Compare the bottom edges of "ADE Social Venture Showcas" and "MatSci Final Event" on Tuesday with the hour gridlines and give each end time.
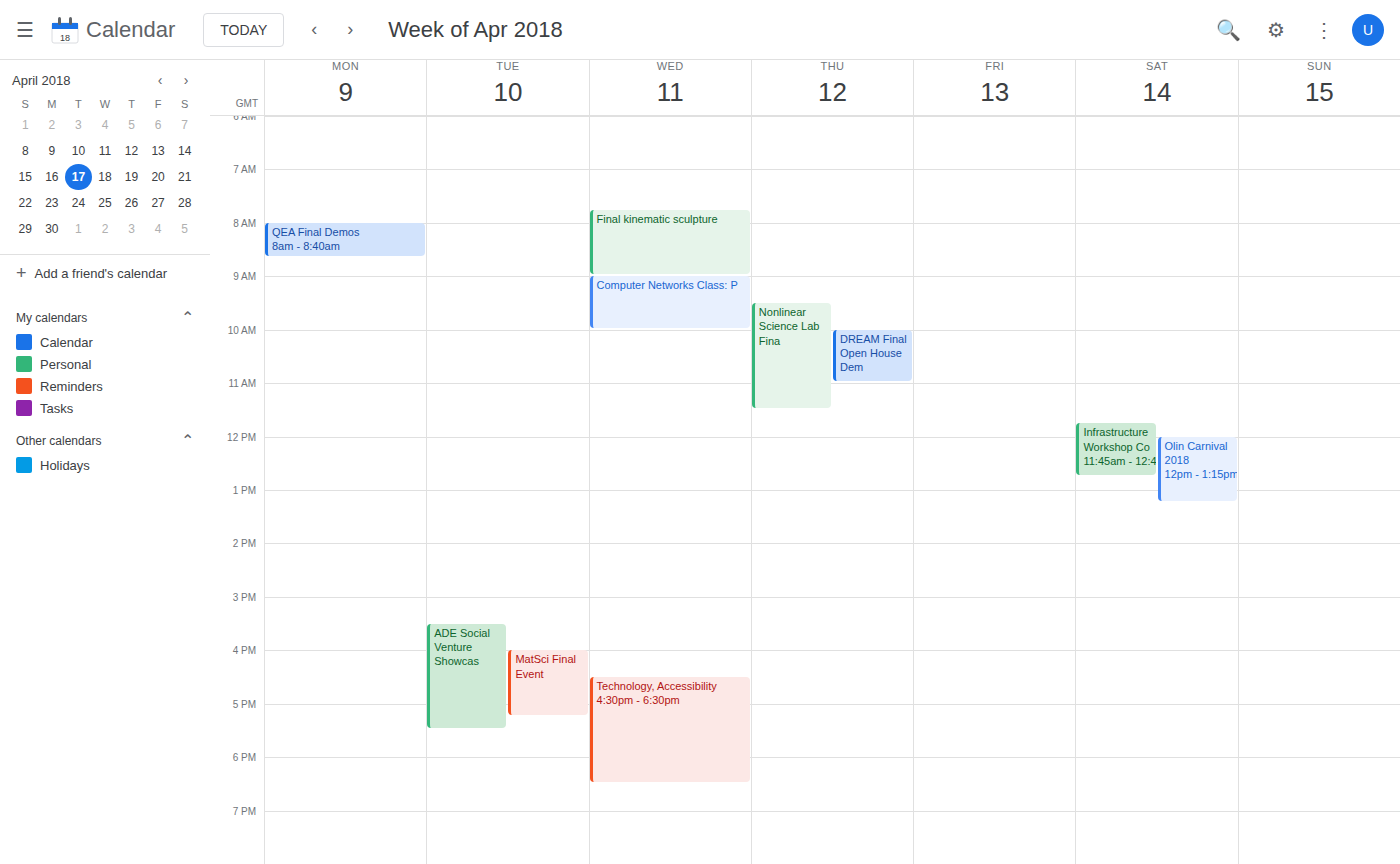
"ADE Social Venture Showcas": 5:30 PM, halfway between the 5 PM and 6 PM lines. "MatSci Final Event": 5:15 PM, neither: a quarter of the way from the 5 PM line to the 6 PM line.